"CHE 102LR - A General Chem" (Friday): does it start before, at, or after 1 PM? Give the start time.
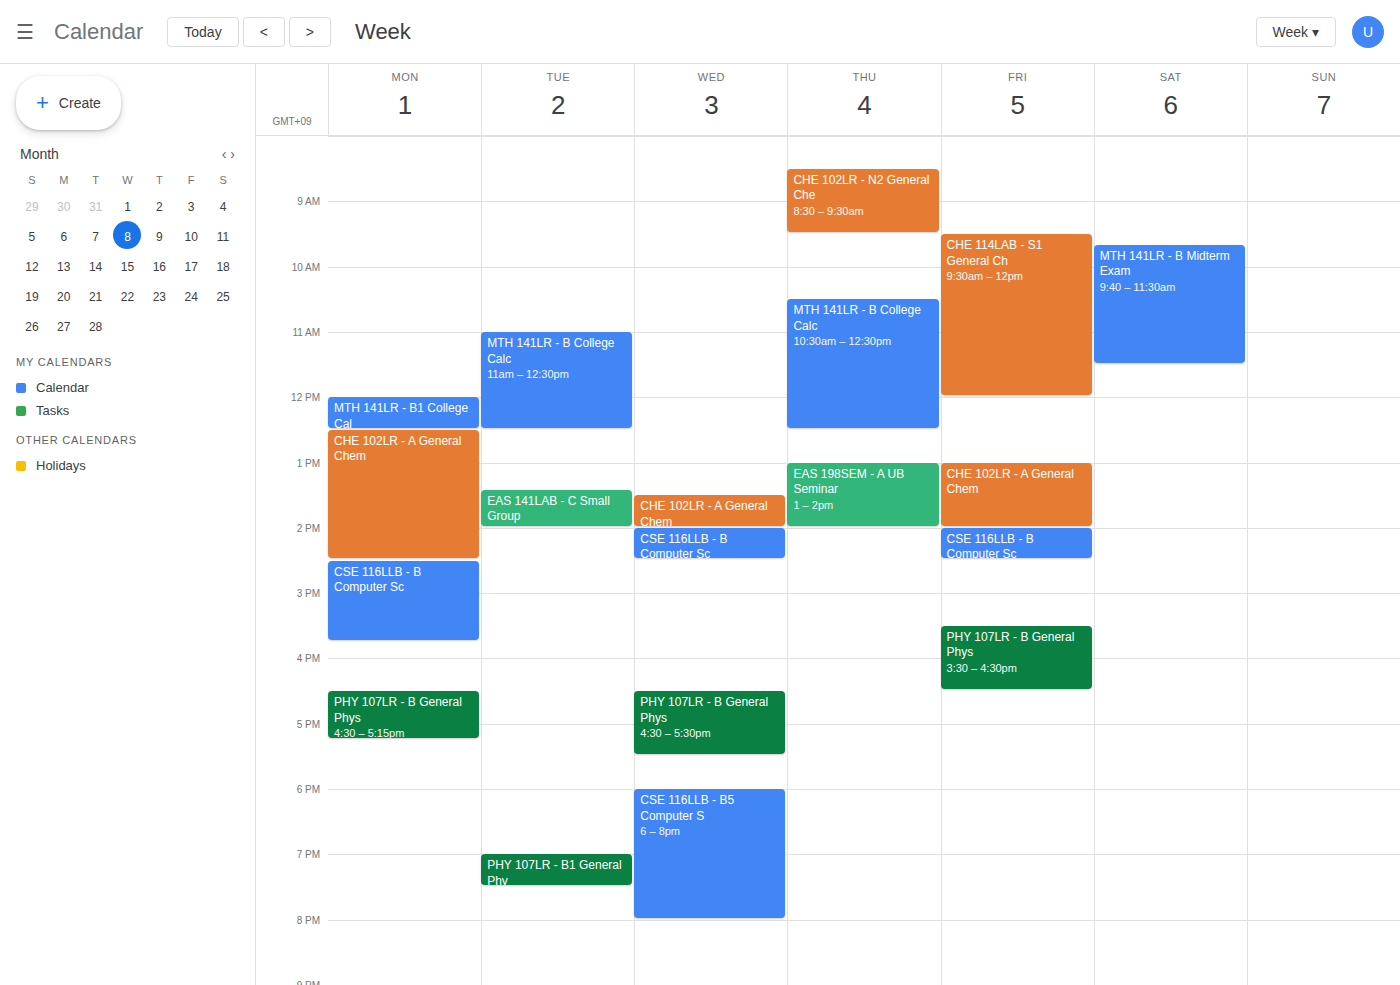
1:00 PM -- exactly at 1 PM, on the 1 PM line.